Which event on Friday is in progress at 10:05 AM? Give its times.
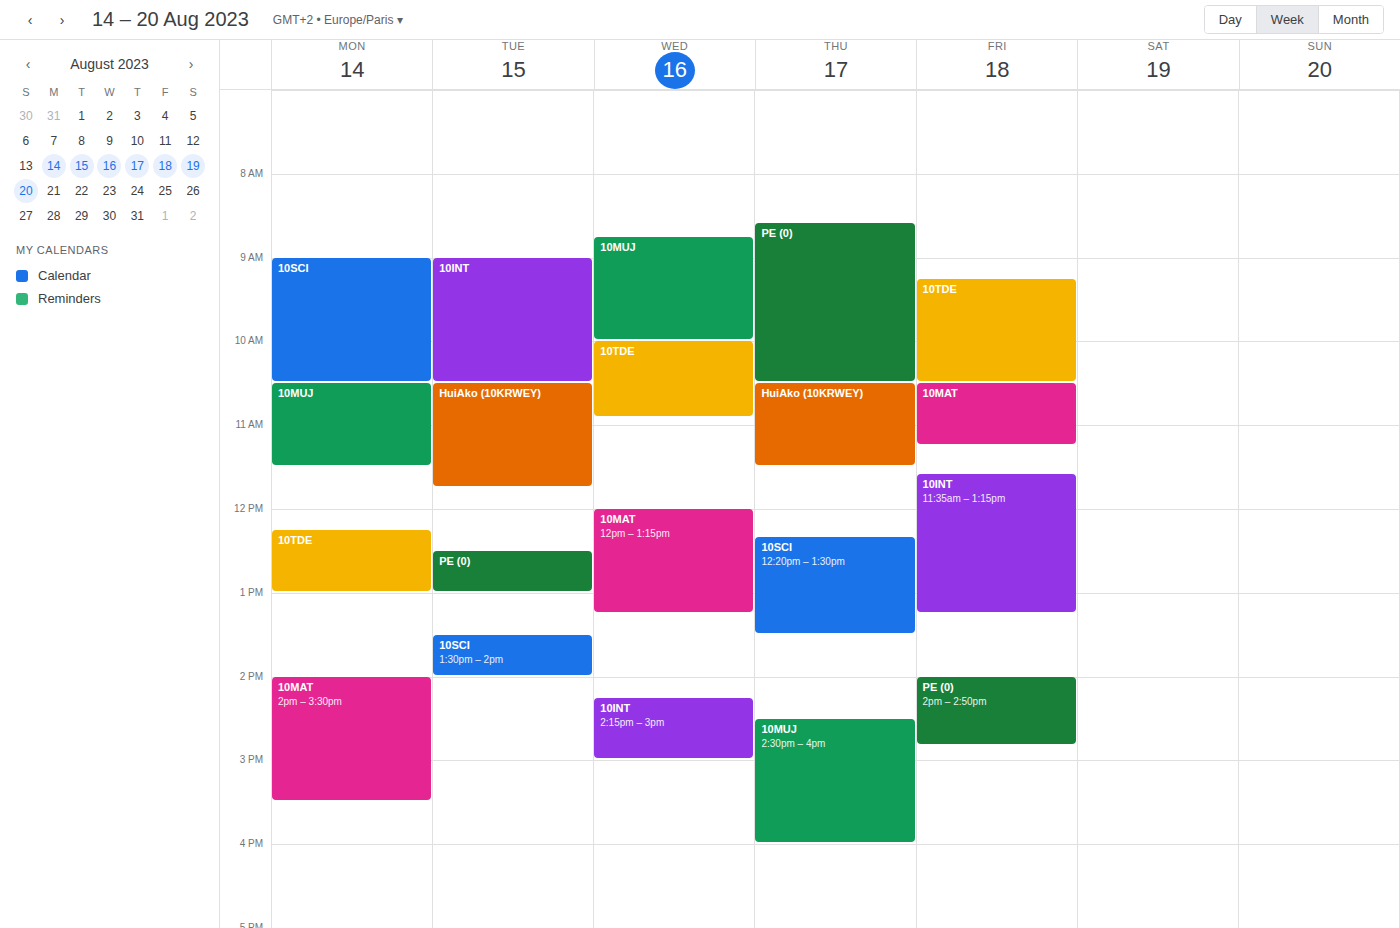
"10TDE", 9:15 AM to 10:30 AM